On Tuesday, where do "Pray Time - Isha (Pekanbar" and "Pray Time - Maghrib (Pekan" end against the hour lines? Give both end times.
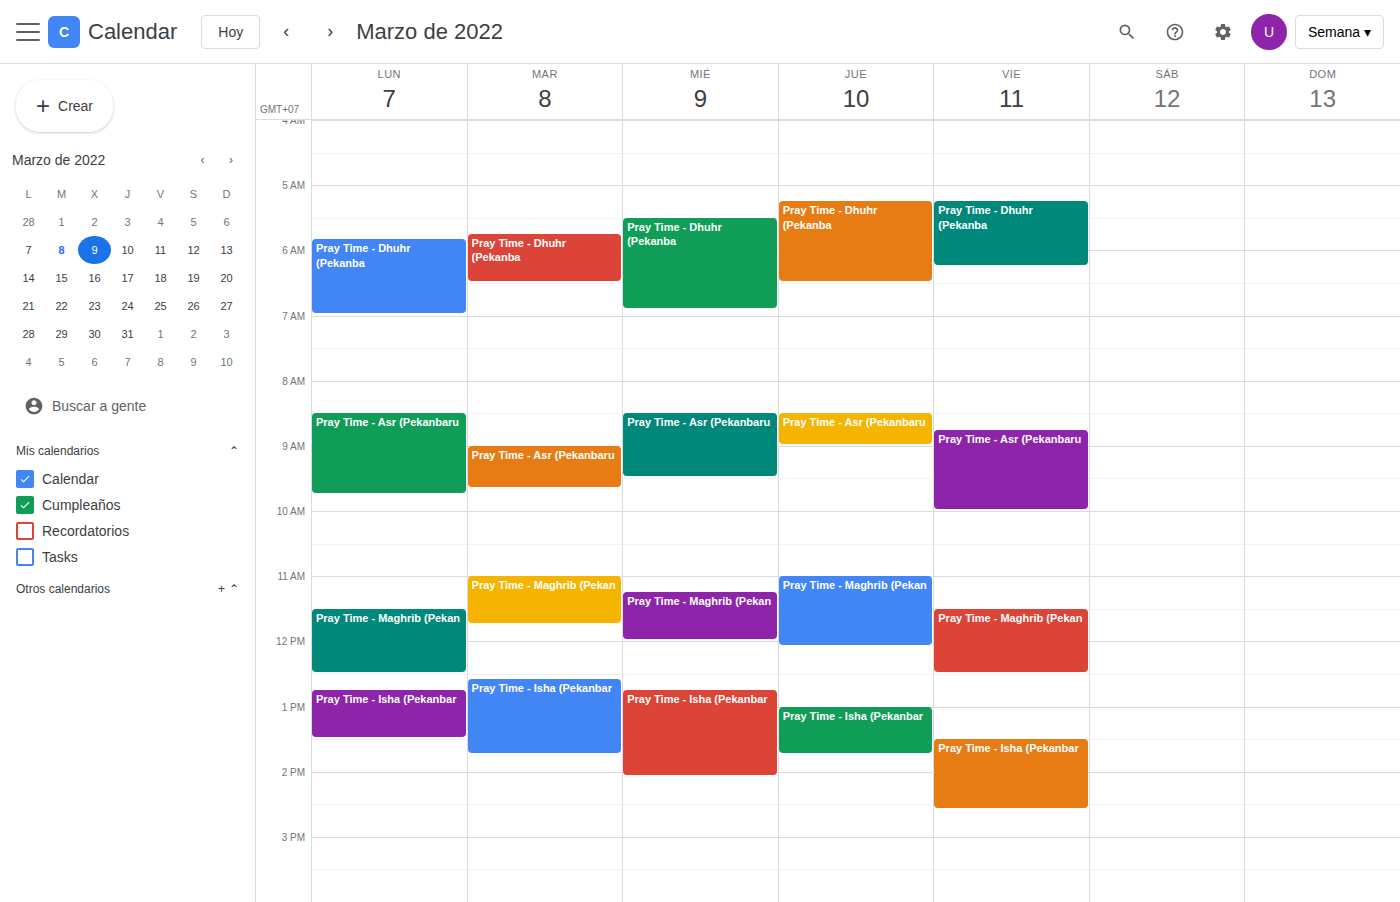
"Pray Time - Isha (Pekanbar": 13:45, neither: three quarters of the way from the 13:00 line to the 14:00 line. "Pray Time - Maghrib (Pekan": 11:45, neither: three quarters of the way from the 11:00 line to the 12:00 line.